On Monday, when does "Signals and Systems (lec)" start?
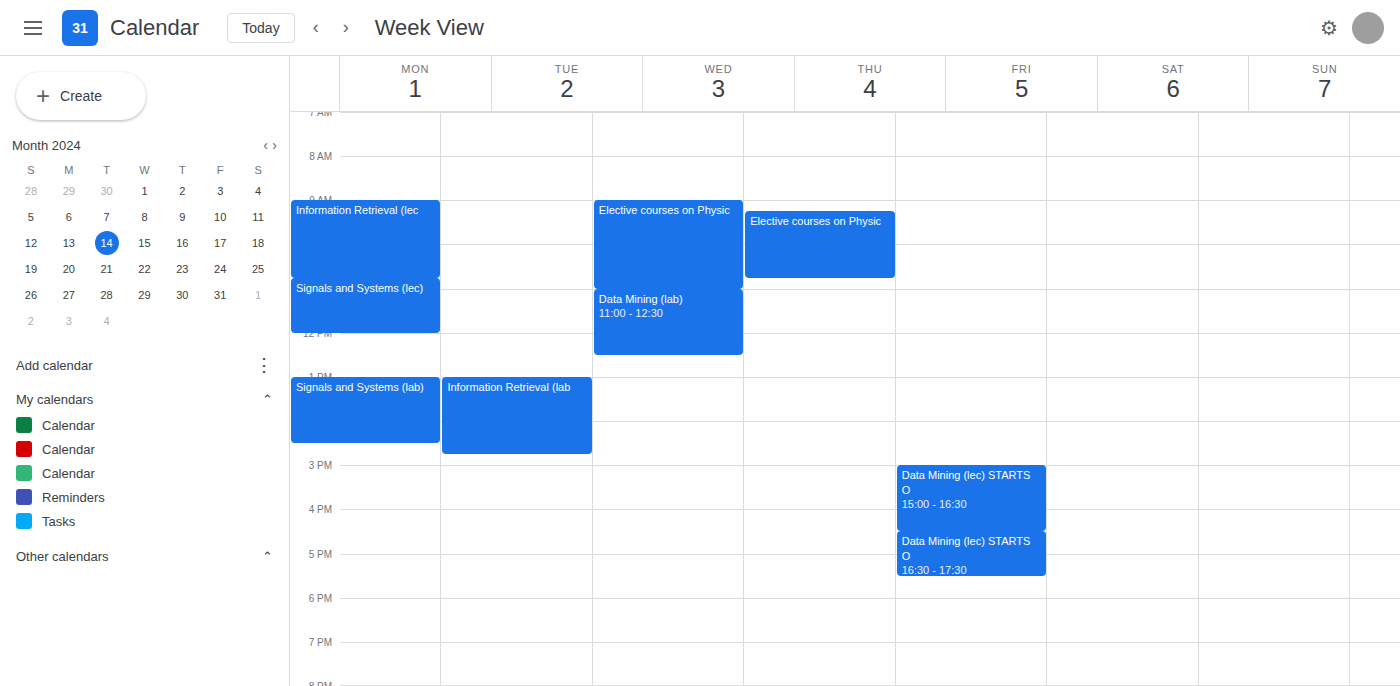
10:45